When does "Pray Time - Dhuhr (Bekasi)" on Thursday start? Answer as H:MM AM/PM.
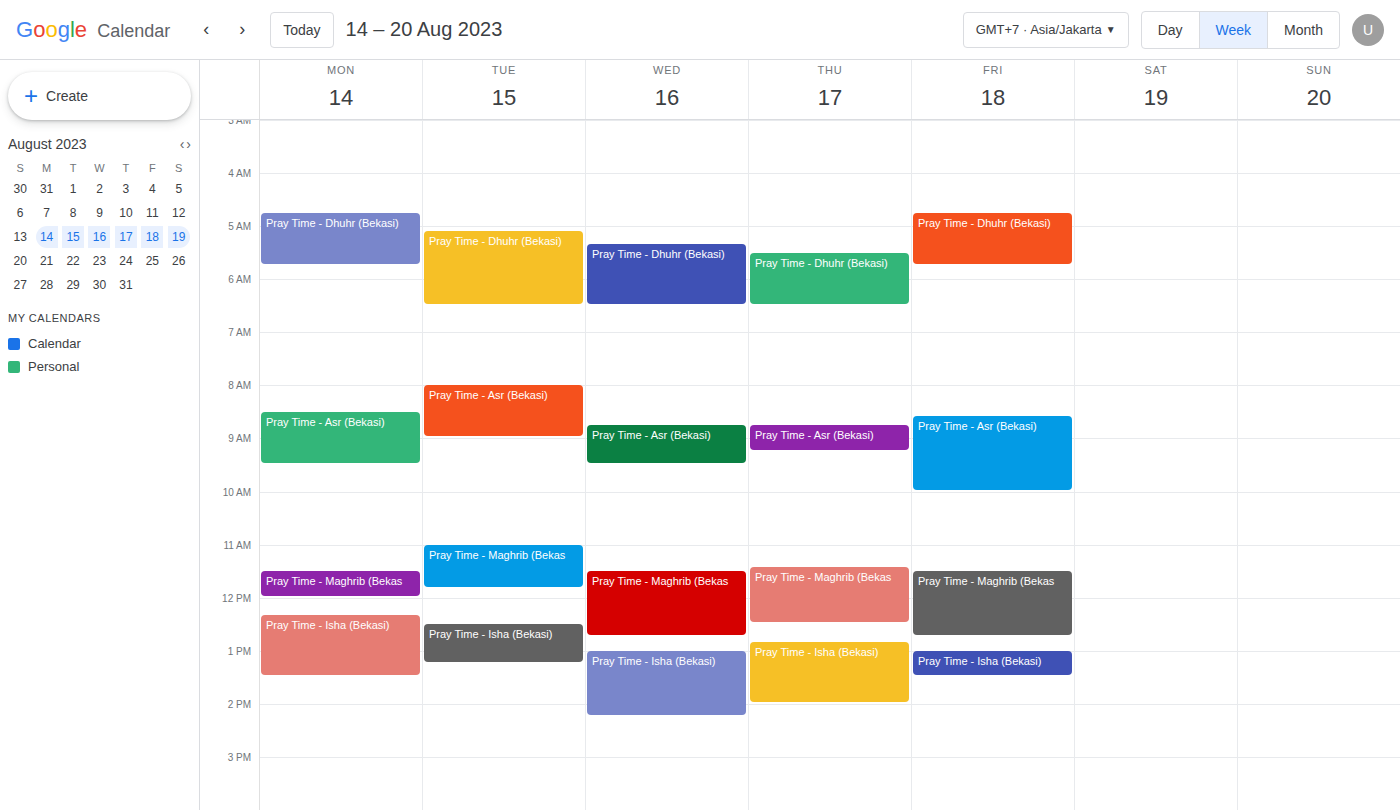
5:30 AM